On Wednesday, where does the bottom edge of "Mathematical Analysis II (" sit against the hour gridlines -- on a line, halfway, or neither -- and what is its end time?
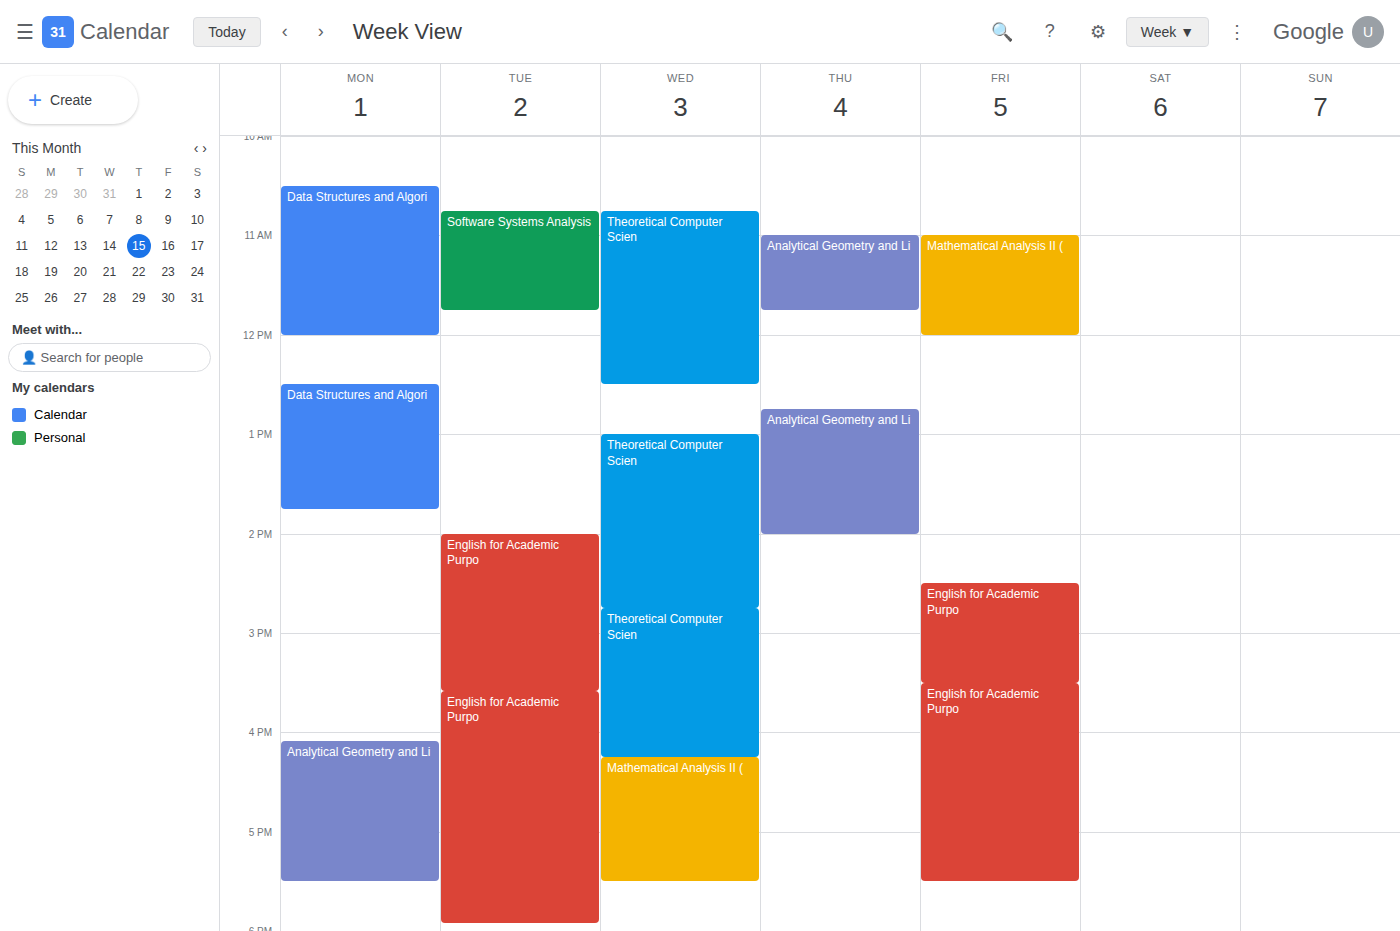
5:30 PM -- halfway between the 5 PM and 6 PM lines.